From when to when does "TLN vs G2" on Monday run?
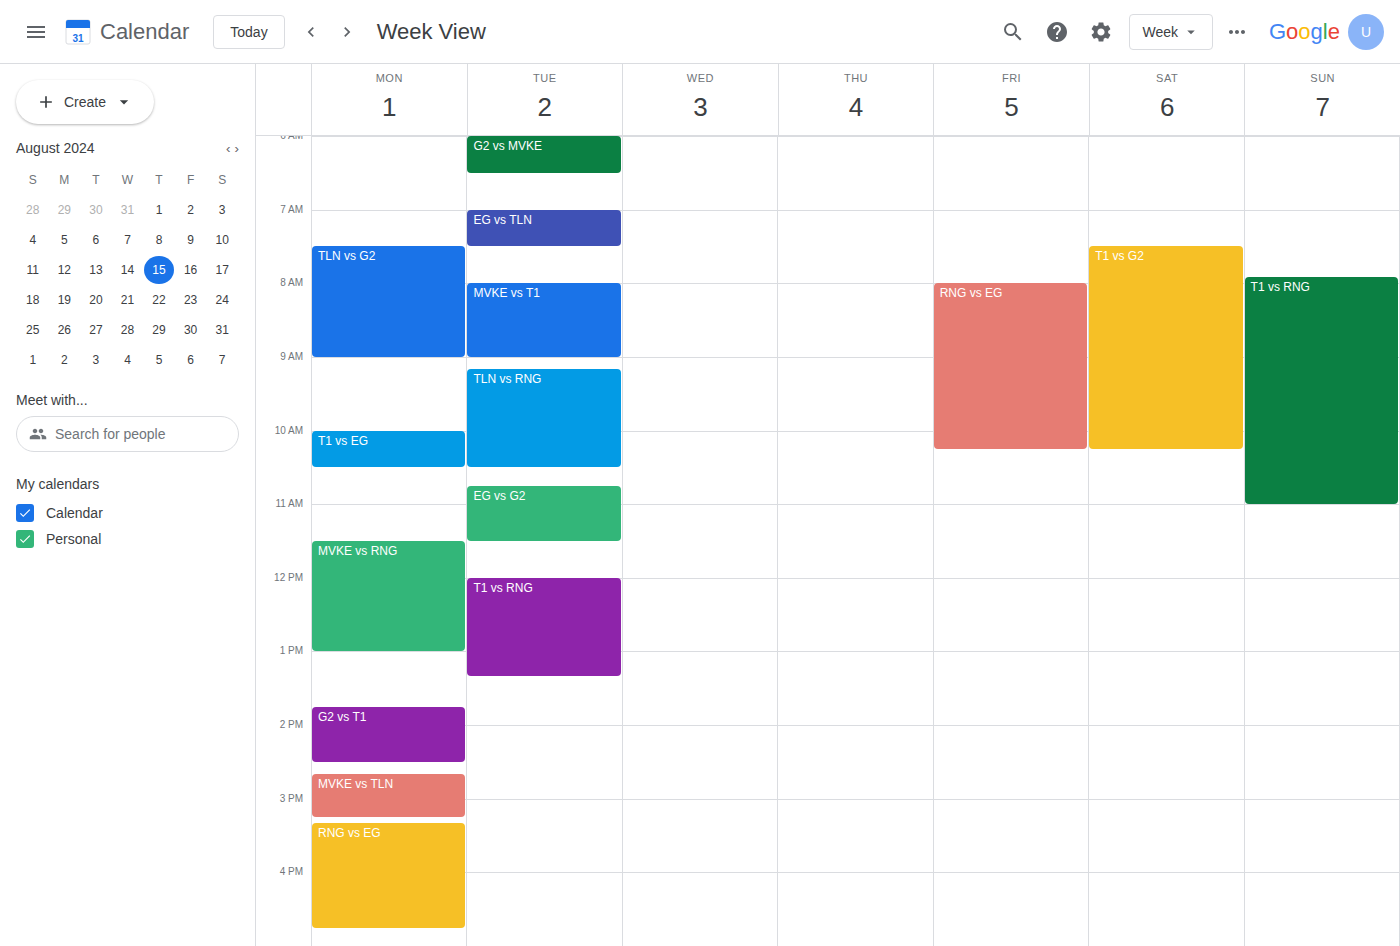
7:30 AM to 9:00 AM